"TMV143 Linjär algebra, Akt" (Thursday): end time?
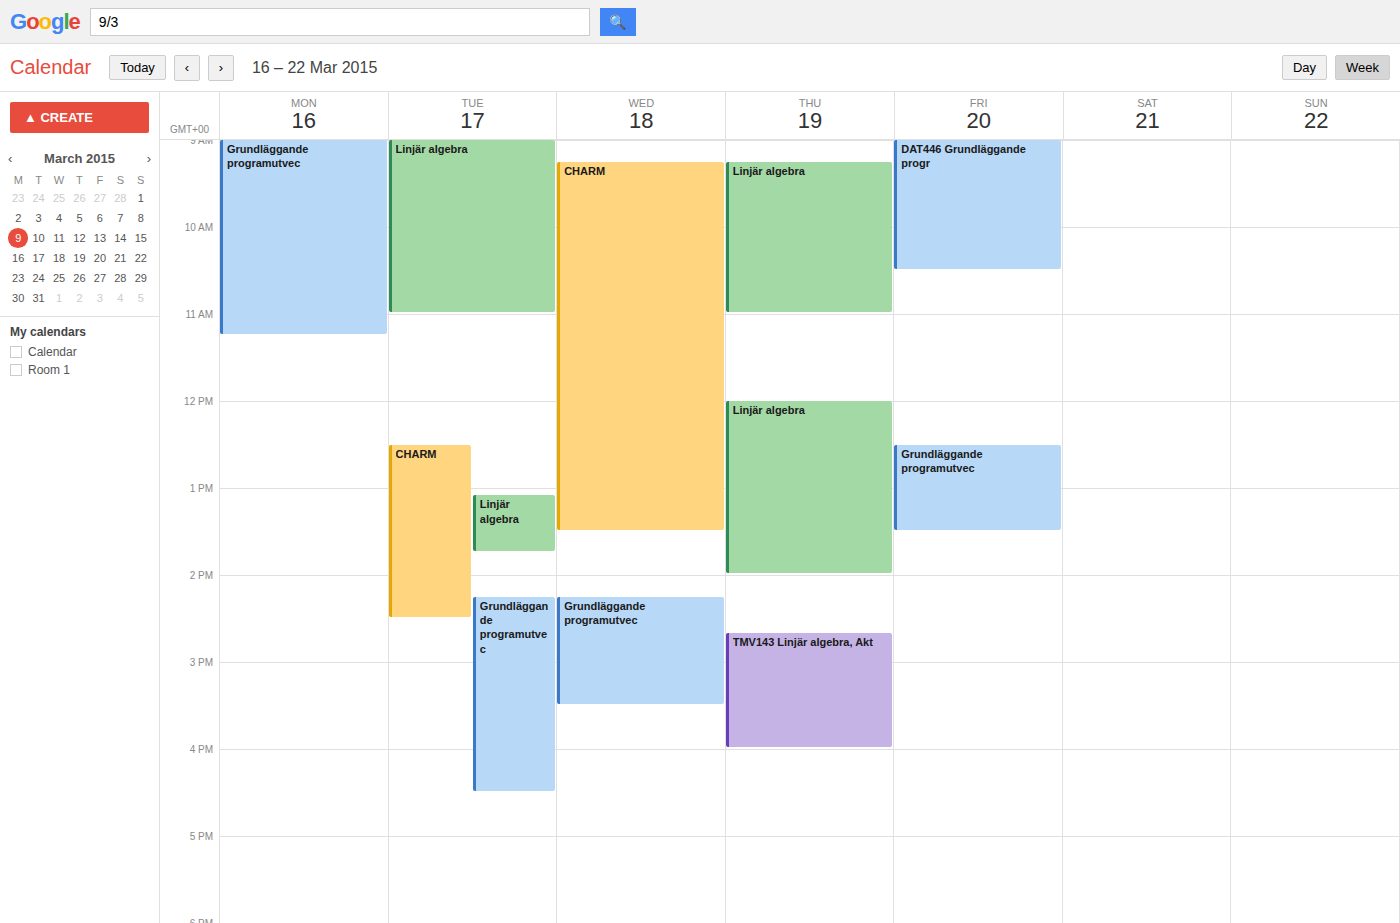
4:00 PM